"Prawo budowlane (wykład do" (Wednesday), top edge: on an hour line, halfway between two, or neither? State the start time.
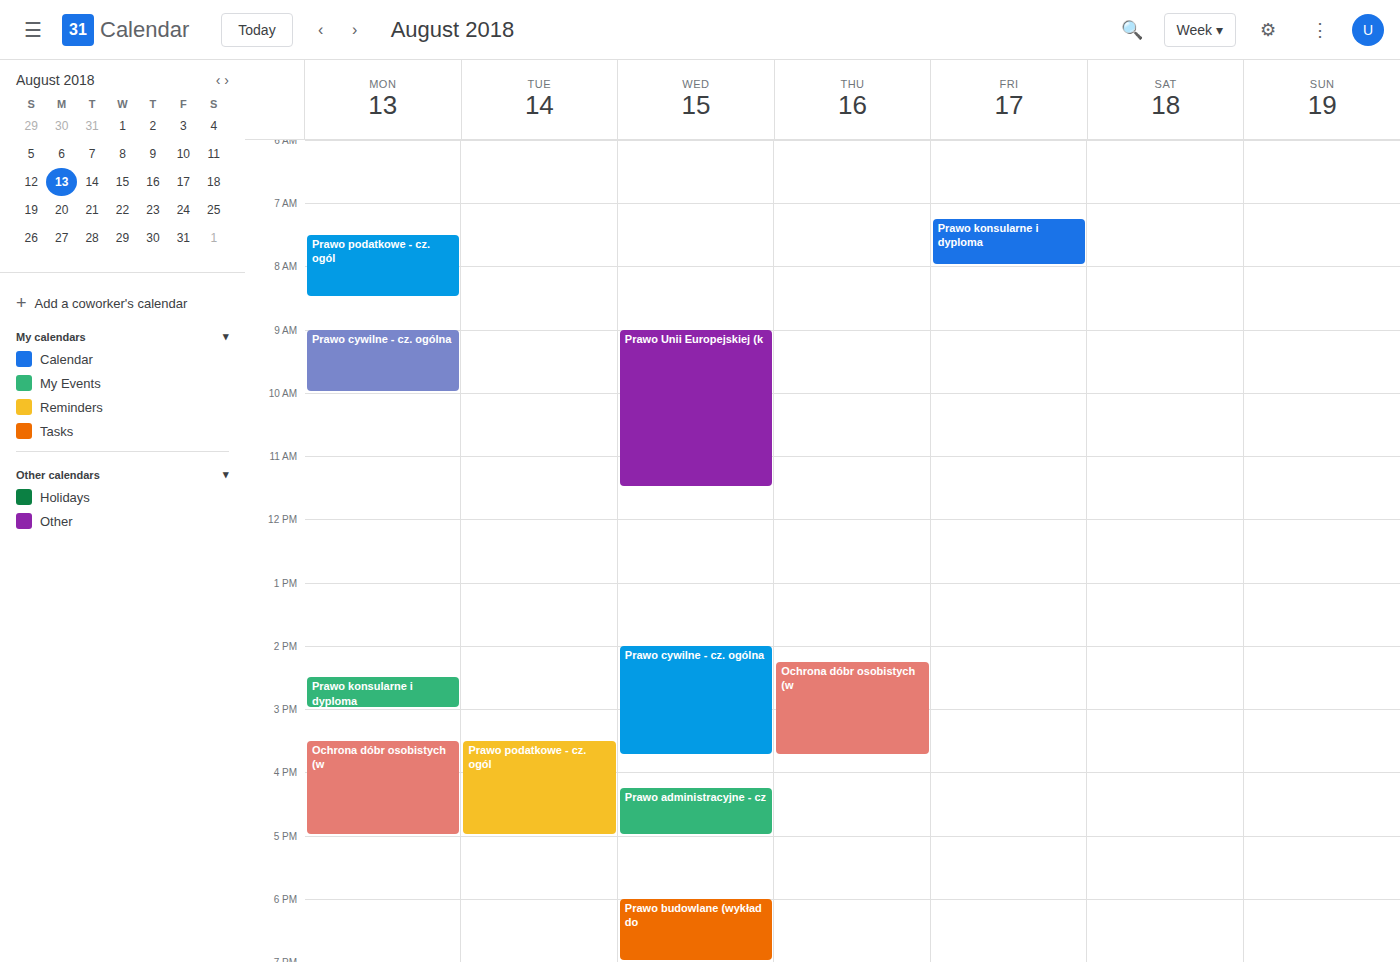
6:00 PM -- exactly on the 6 PM line.